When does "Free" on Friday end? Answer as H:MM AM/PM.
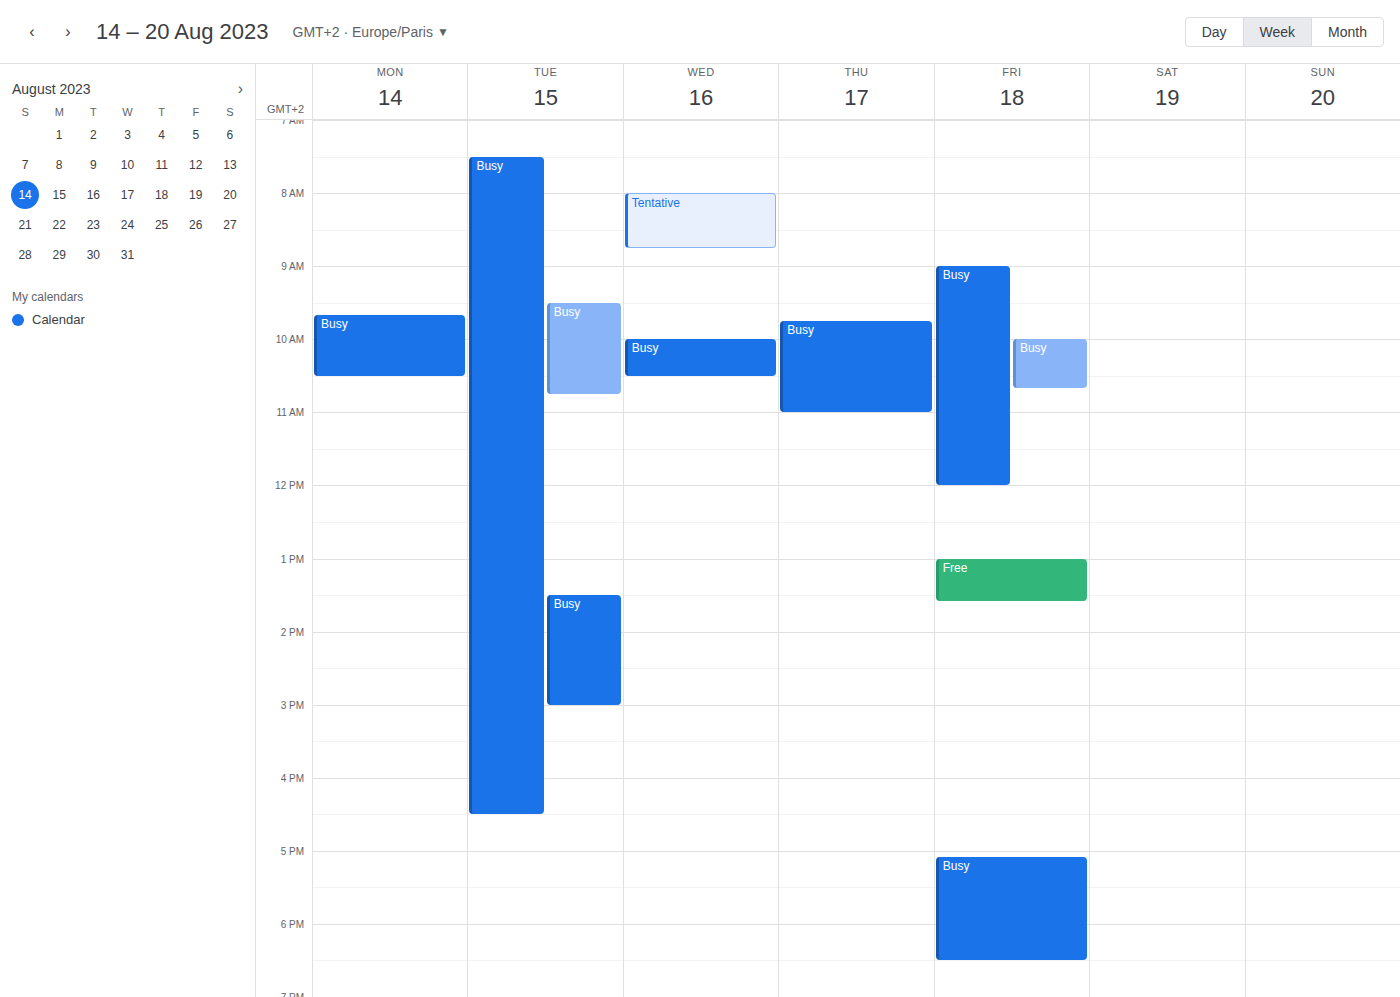
1:35 PM